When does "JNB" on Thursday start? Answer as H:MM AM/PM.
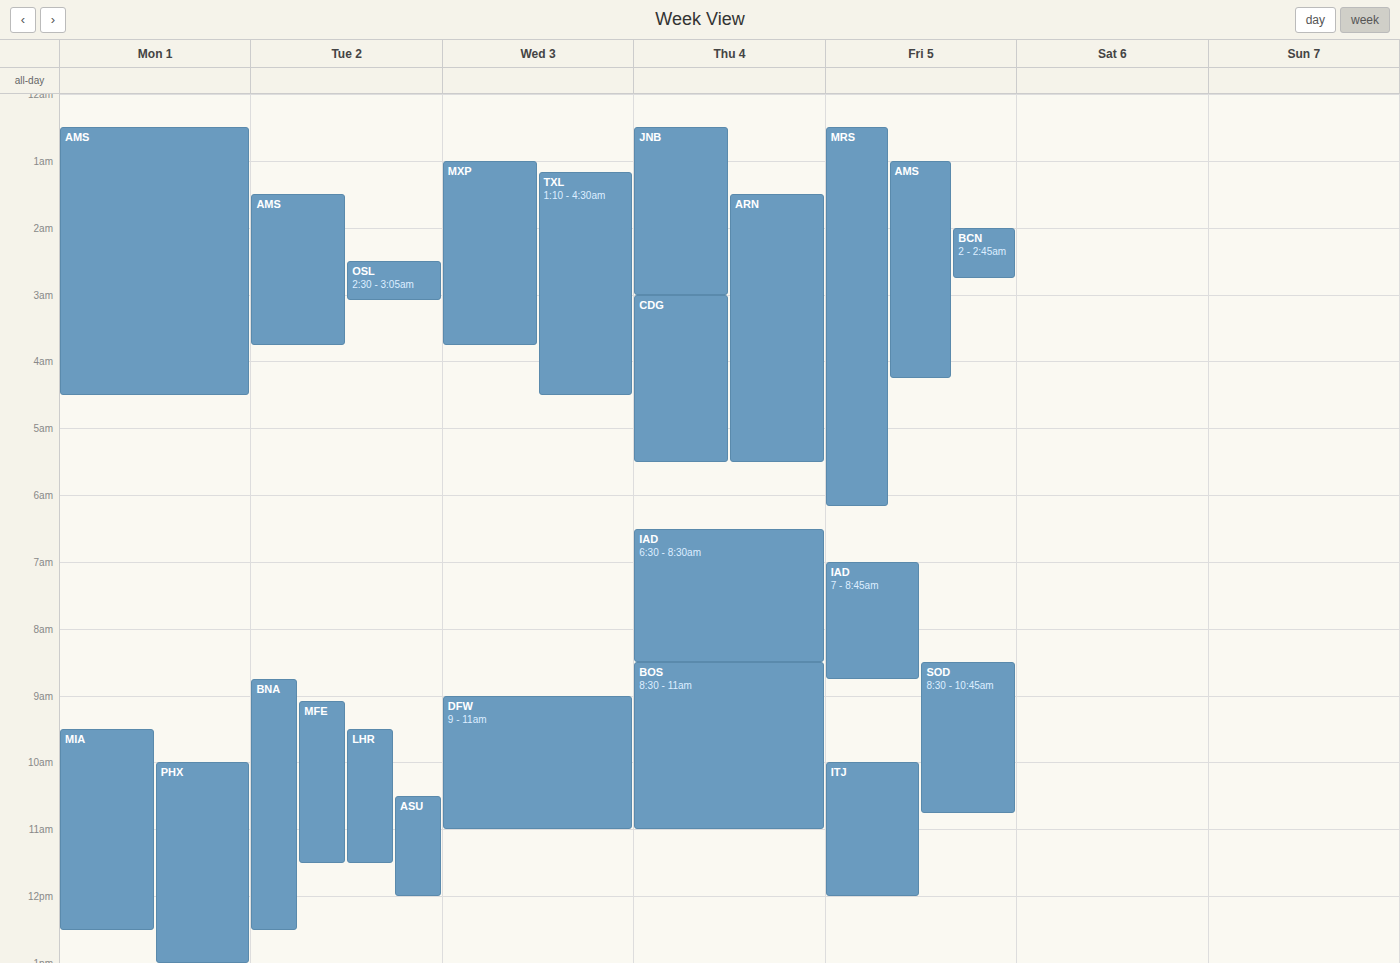
12:30 AM